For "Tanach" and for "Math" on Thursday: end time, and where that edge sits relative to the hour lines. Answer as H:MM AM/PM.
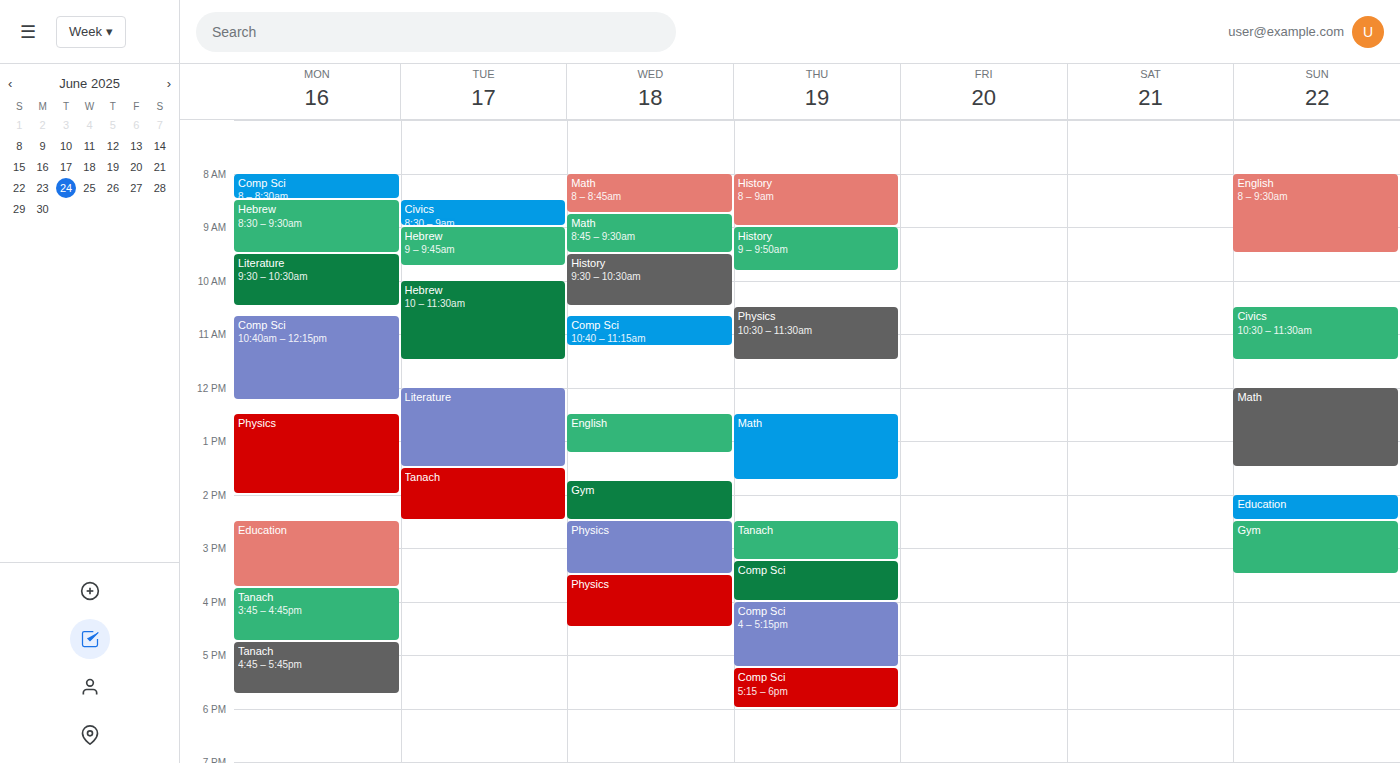
"Tanach": 3:15 PM, neither: a quarter of the way from the 3 PM line to the 4 PM line. "Math": 1:45 PM, neither: three quarters of the way from the 1 PM line to the 2 PM line.